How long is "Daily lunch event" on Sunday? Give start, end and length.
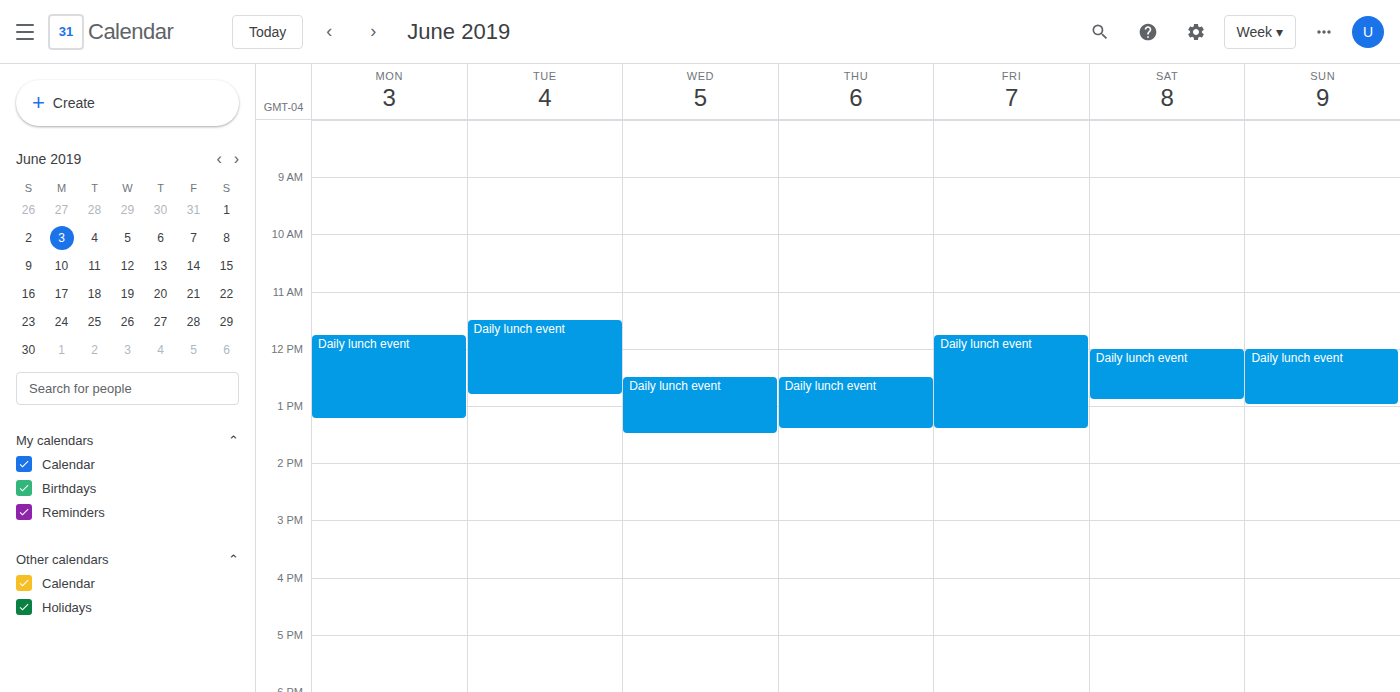
12:00 PM to 1:00 PM, 1 hour